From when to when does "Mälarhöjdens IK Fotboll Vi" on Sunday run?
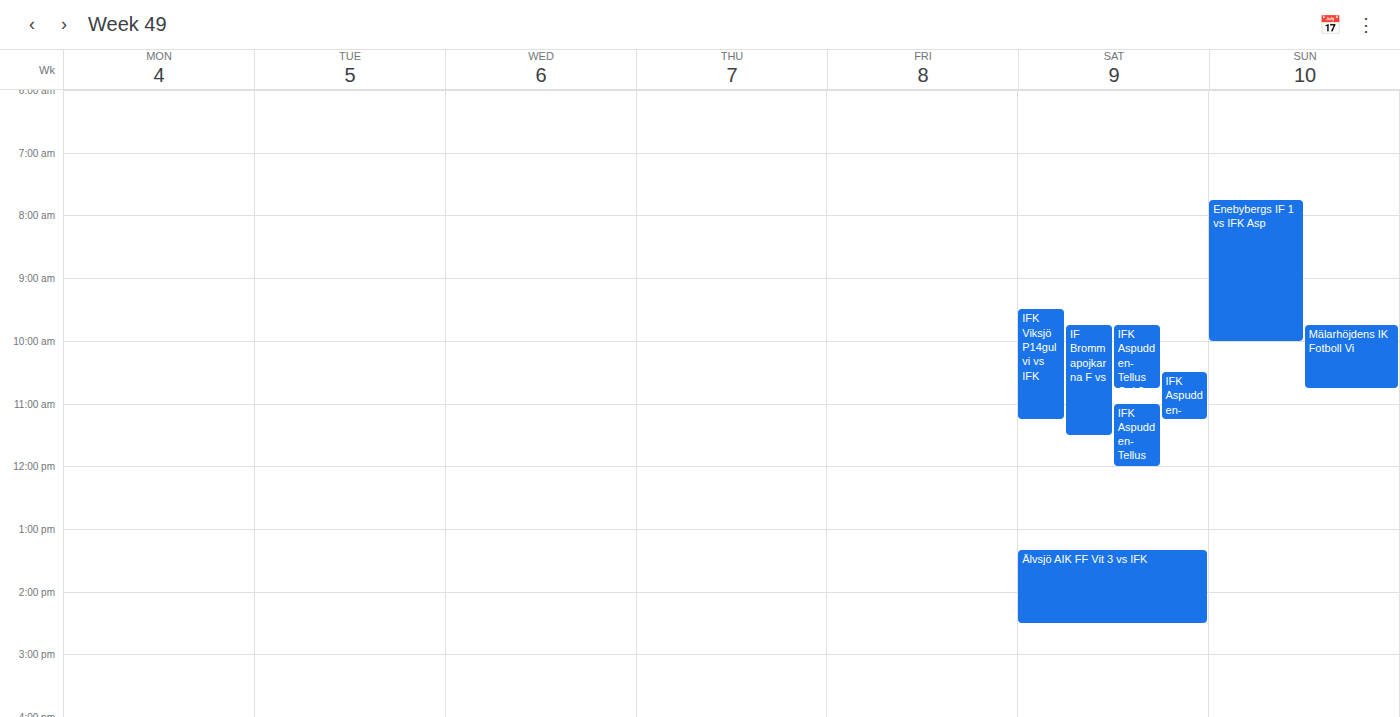
09:45 to 10:45